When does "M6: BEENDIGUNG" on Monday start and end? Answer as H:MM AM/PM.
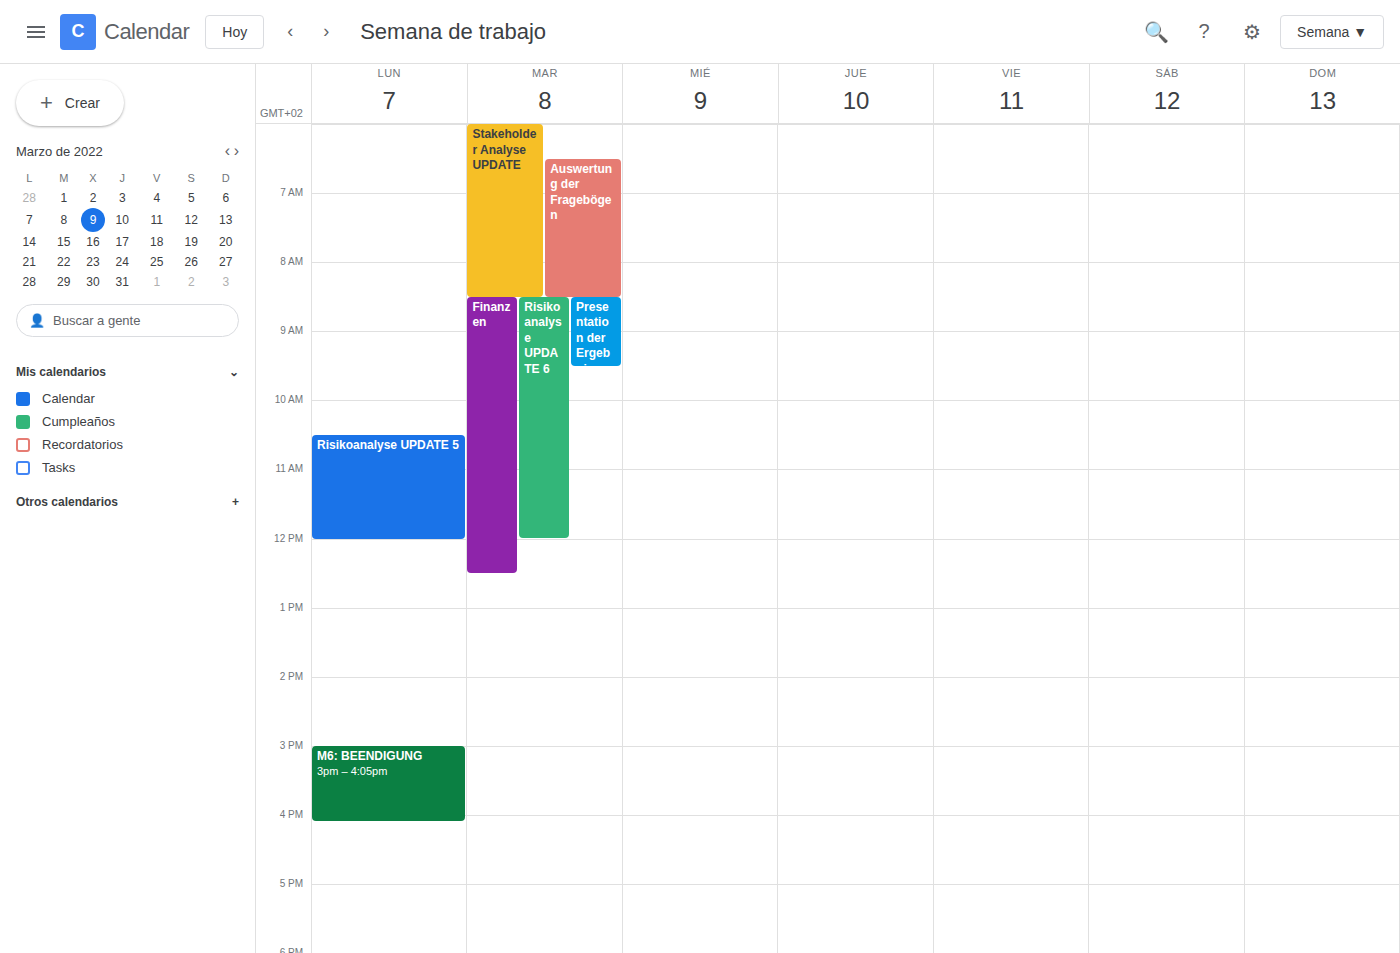
3:00 PM to 4:05 PM